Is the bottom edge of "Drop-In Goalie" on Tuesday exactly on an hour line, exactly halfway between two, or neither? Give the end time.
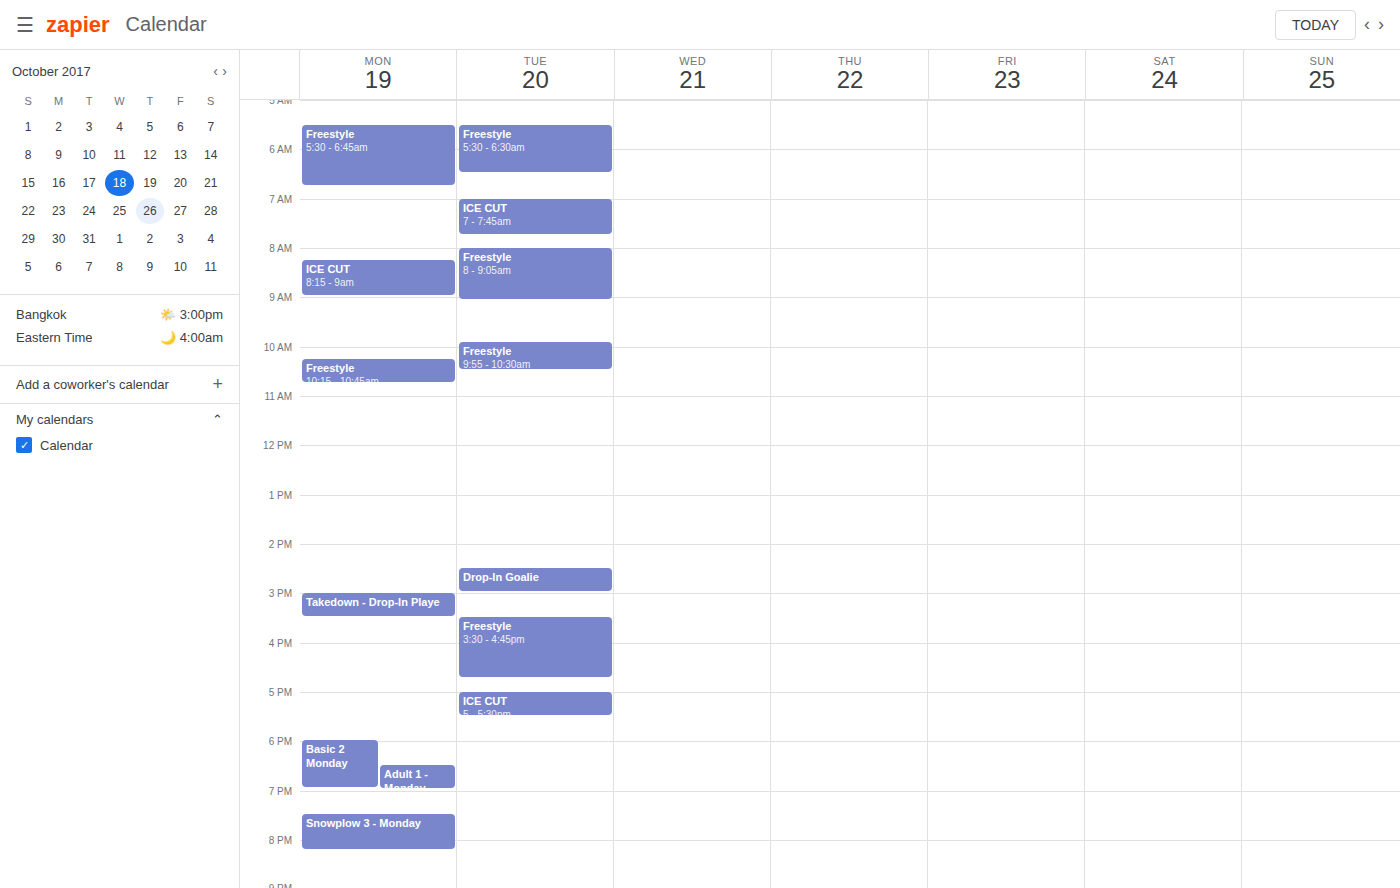
15:00 -- exactly on the 15:00 line.